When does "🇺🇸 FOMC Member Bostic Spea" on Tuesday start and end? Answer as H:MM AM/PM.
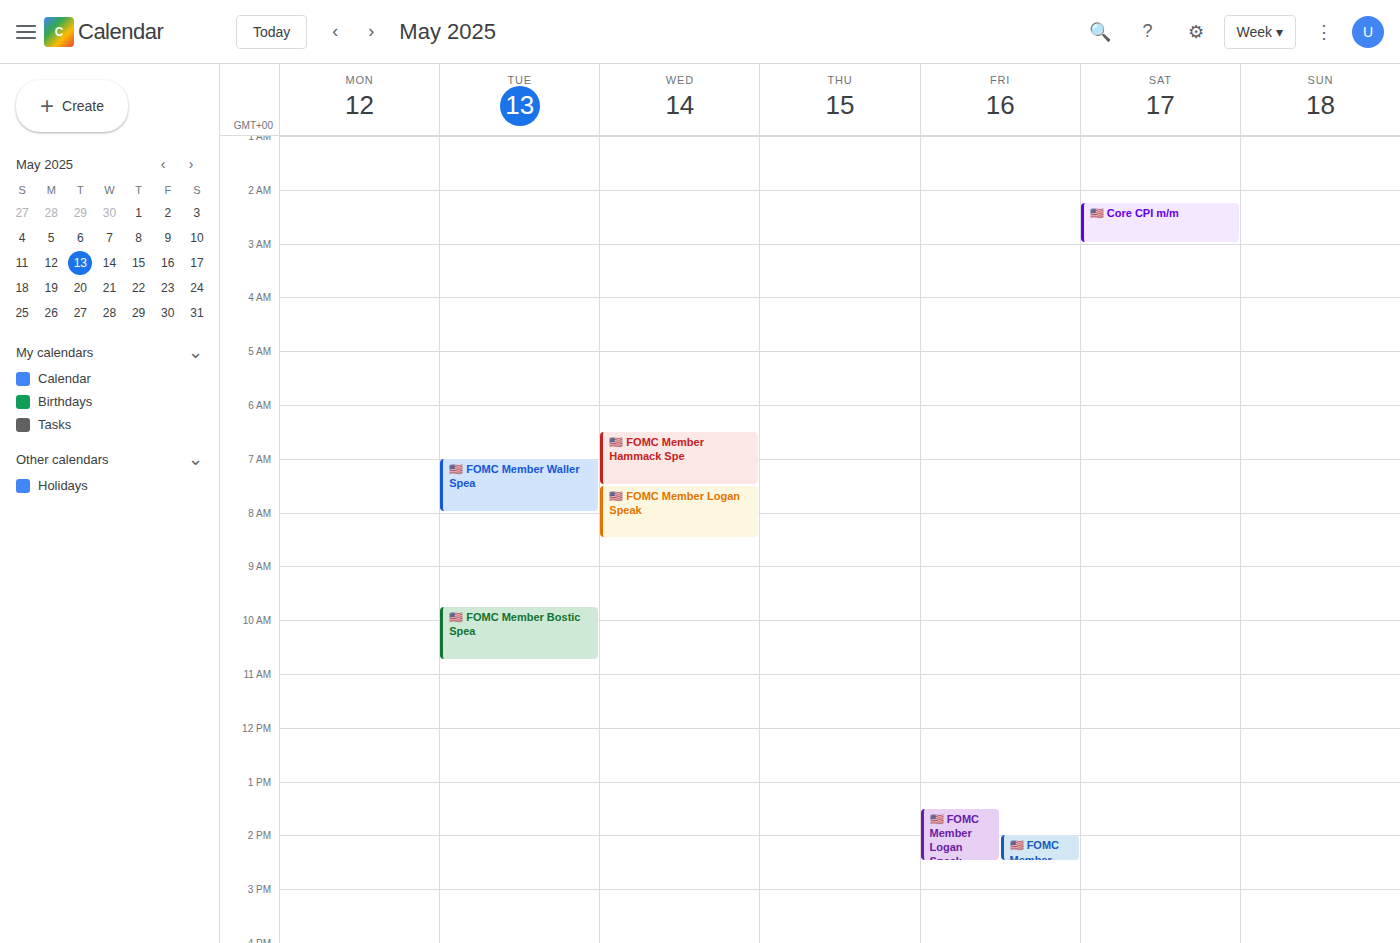
9:45 AM to 10:45 AM